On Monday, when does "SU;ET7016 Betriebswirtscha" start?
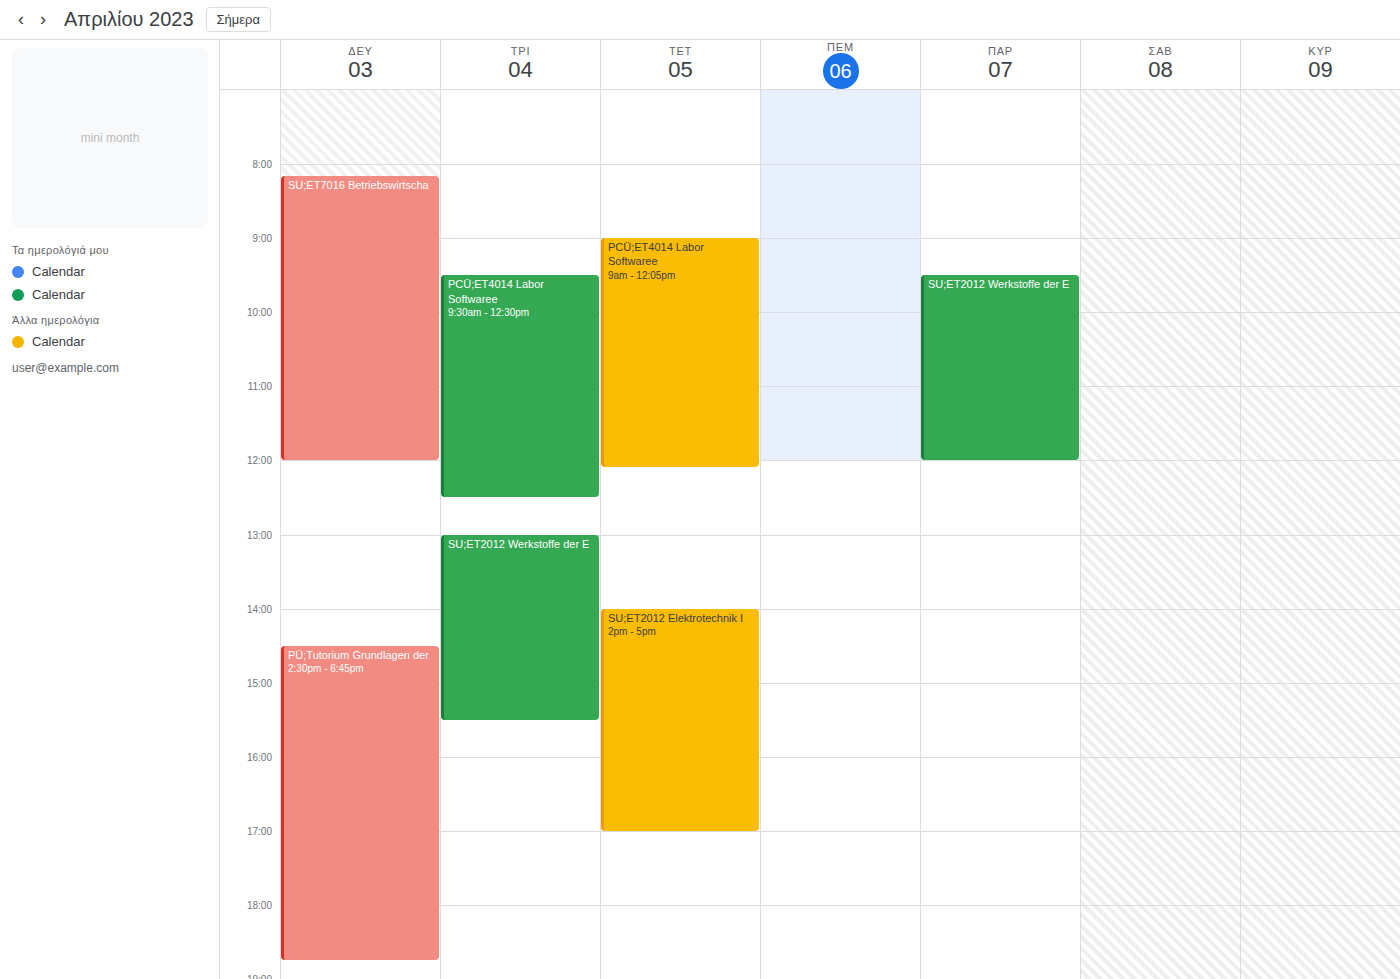
8:10 AM